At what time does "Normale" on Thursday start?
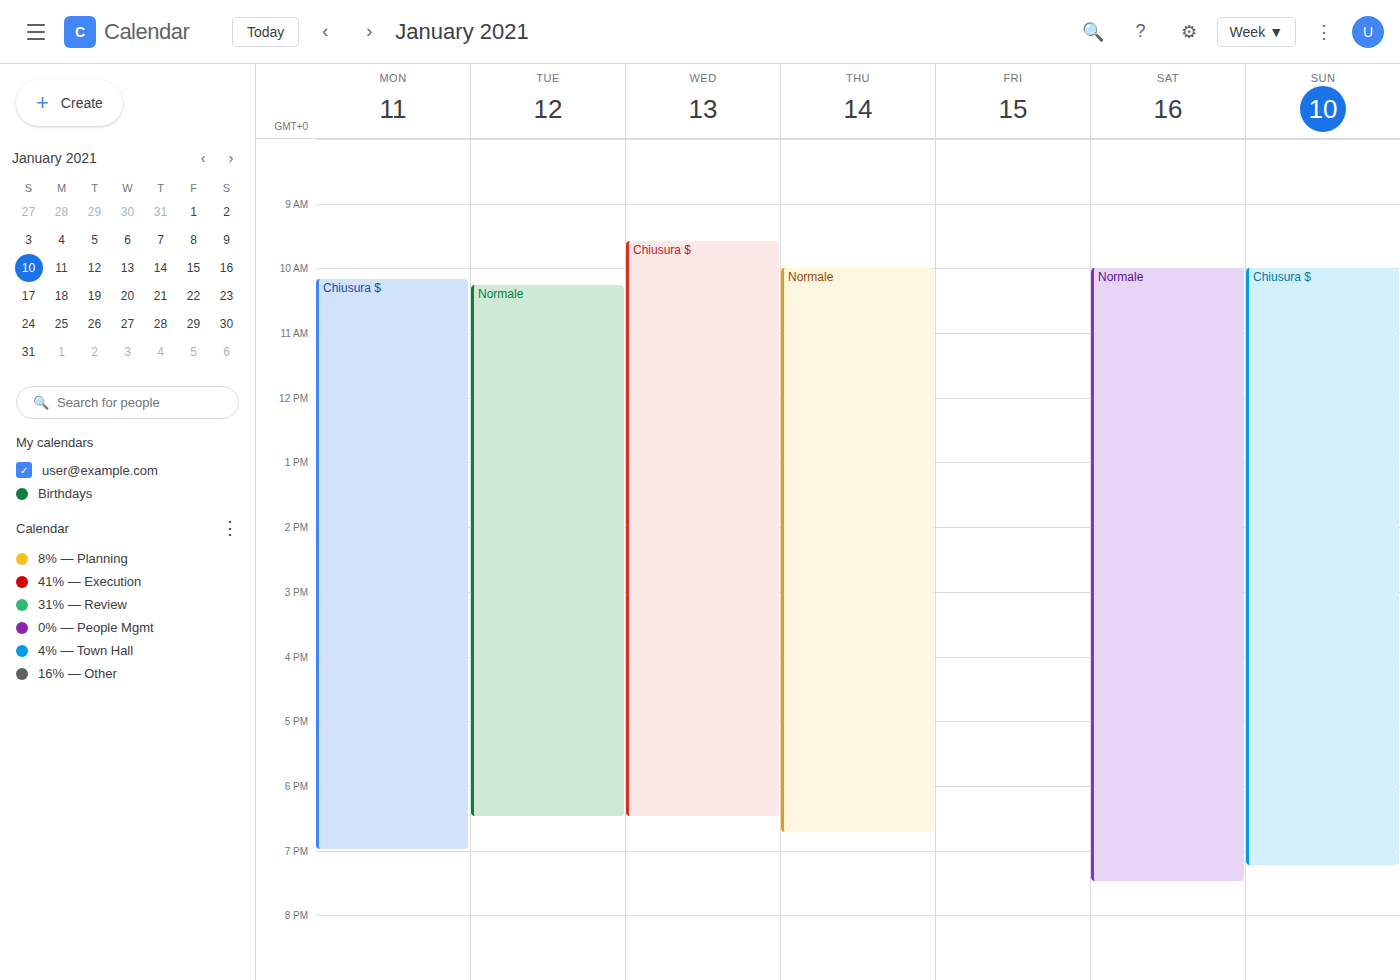
10:00 AM